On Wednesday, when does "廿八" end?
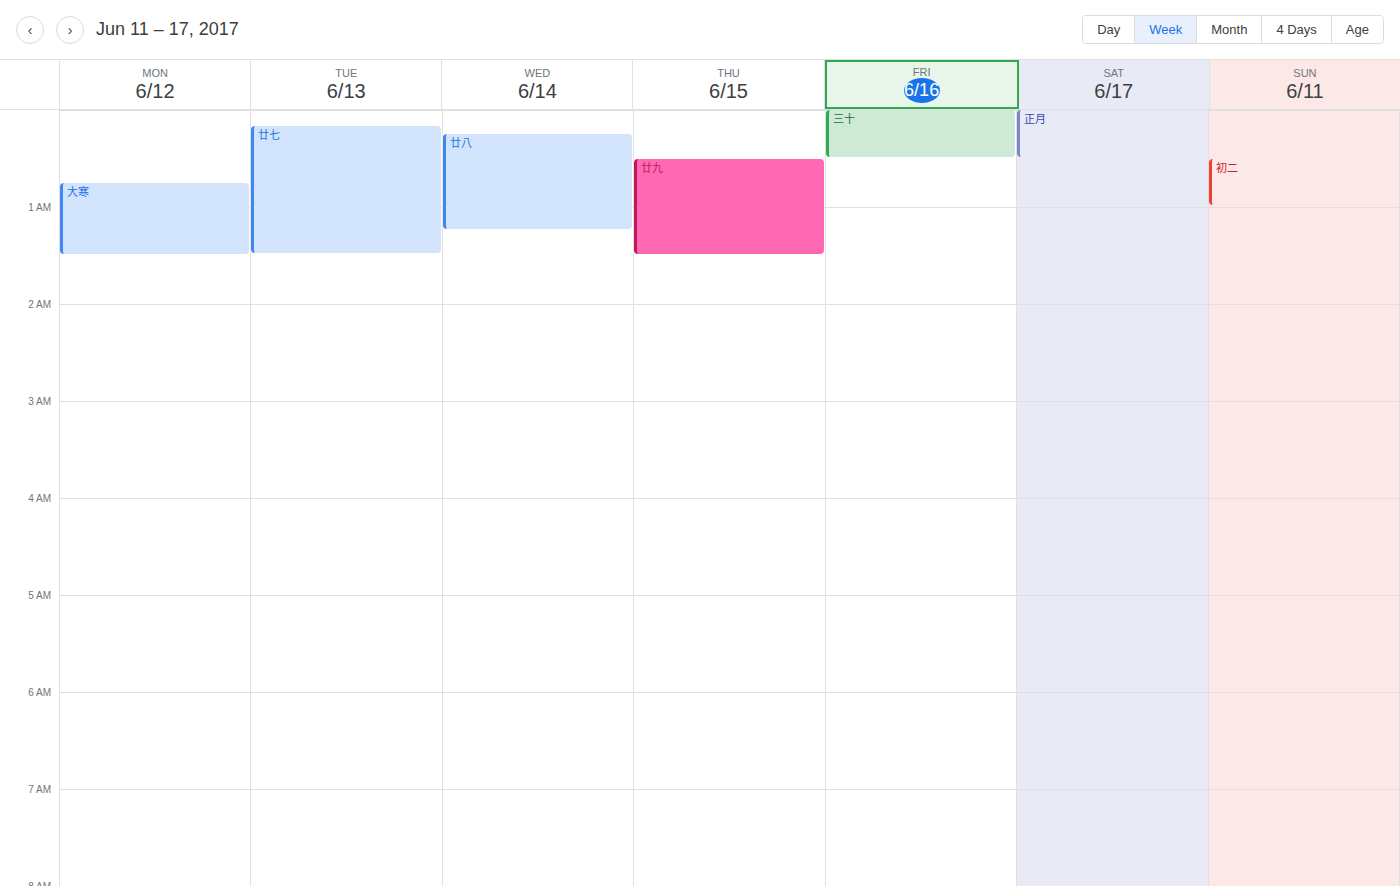
01:15